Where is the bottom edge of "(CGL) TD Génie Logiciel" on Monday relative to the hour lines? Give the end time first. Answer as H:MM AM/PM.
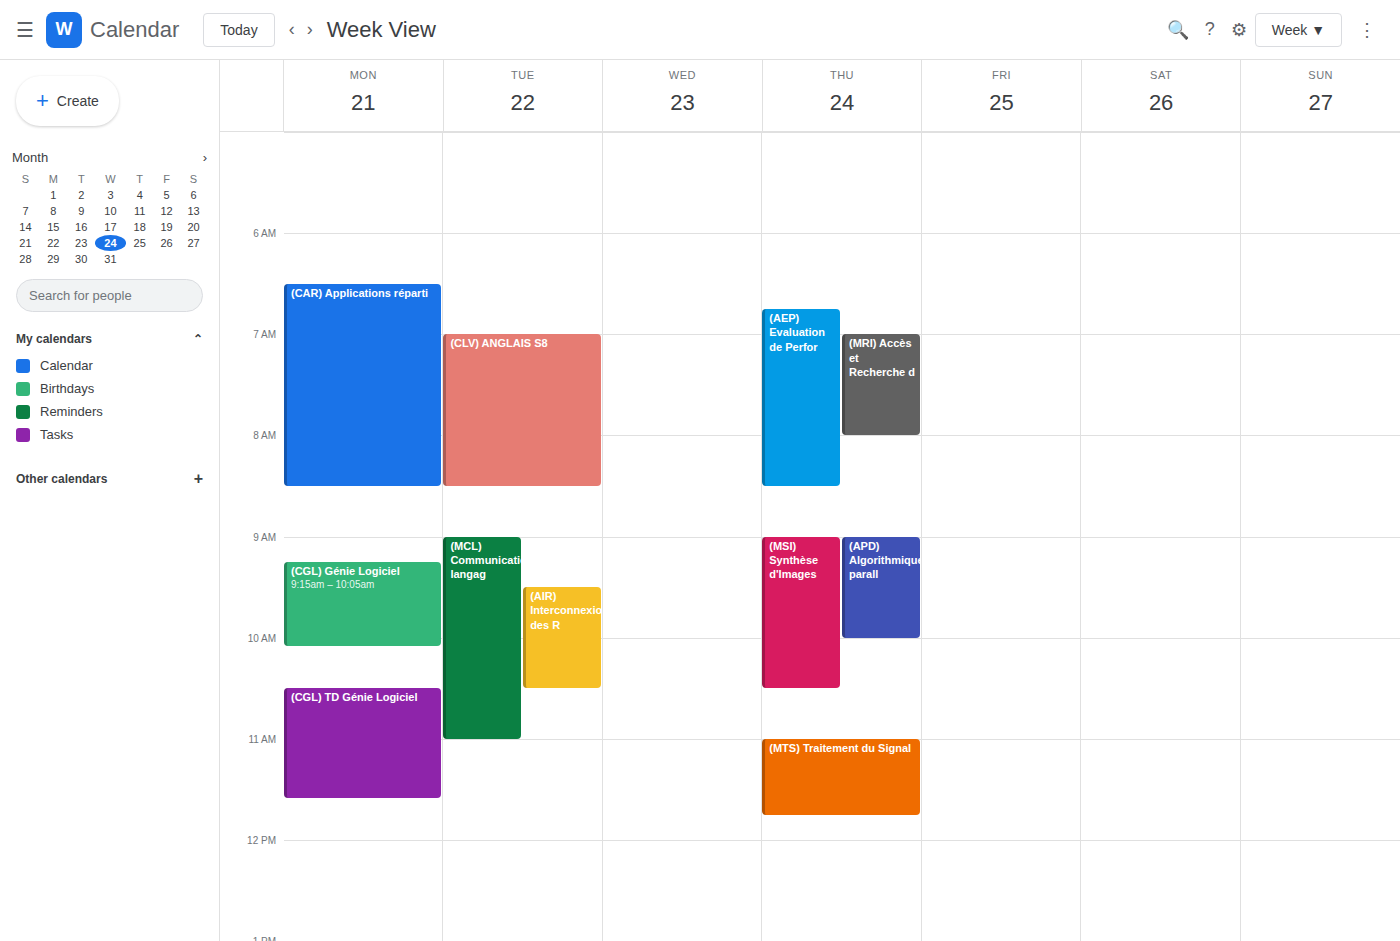
11:35 AM -- neither: 35 minutes below the 11 AM line and 25 minutes above the 12 PM line.